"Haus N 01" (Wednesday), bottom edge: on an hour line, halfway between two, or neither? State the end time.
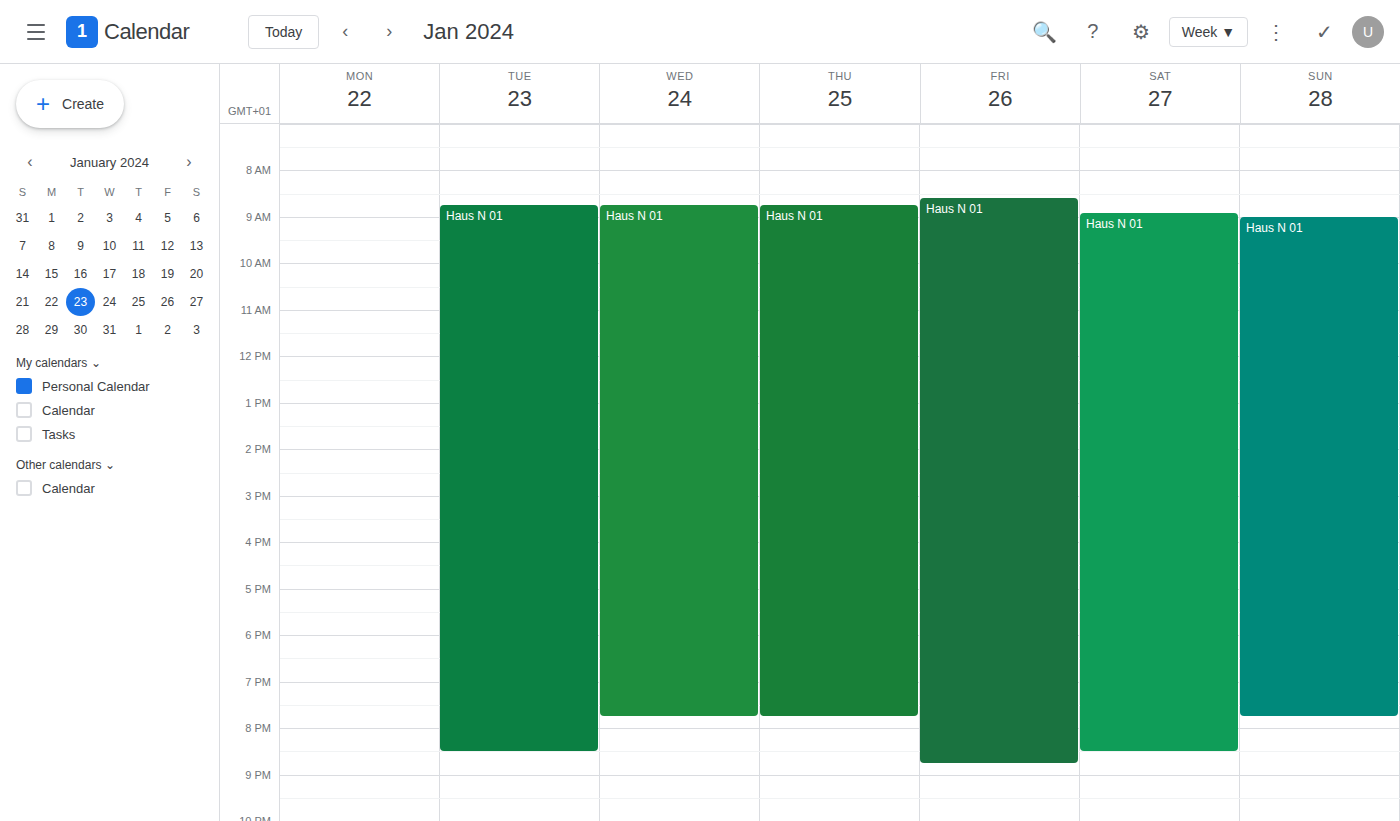
19:45 -- neither: three quarters of the way from the 19:00 line to the 20:00 line.